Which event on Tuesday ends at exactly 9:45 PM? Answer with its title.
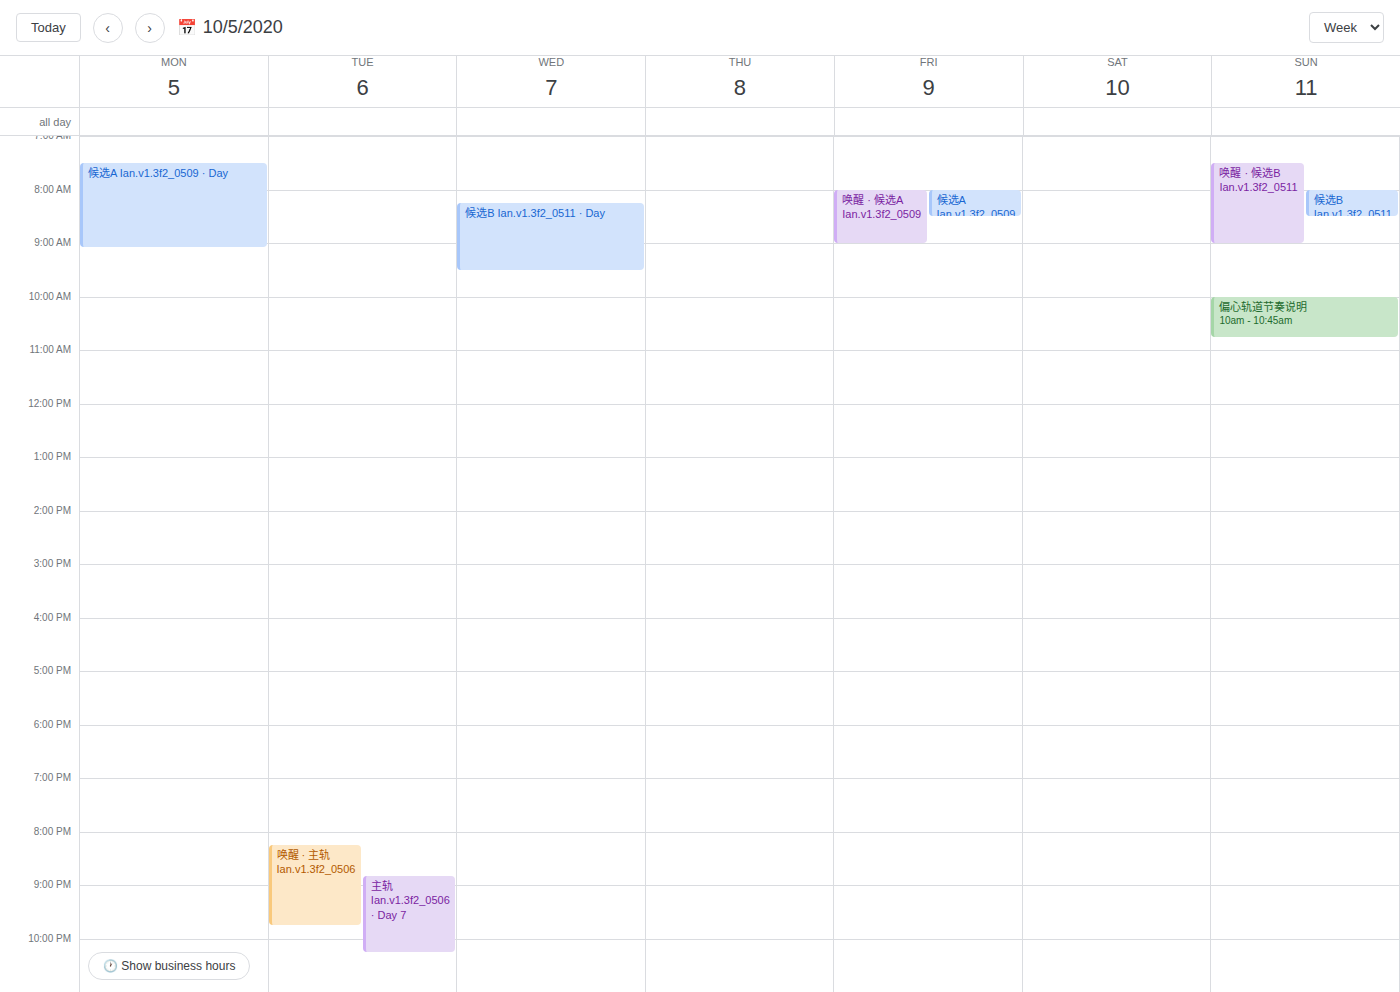
"唤醒 · 主轨 Ian.v1.3f2_0506"